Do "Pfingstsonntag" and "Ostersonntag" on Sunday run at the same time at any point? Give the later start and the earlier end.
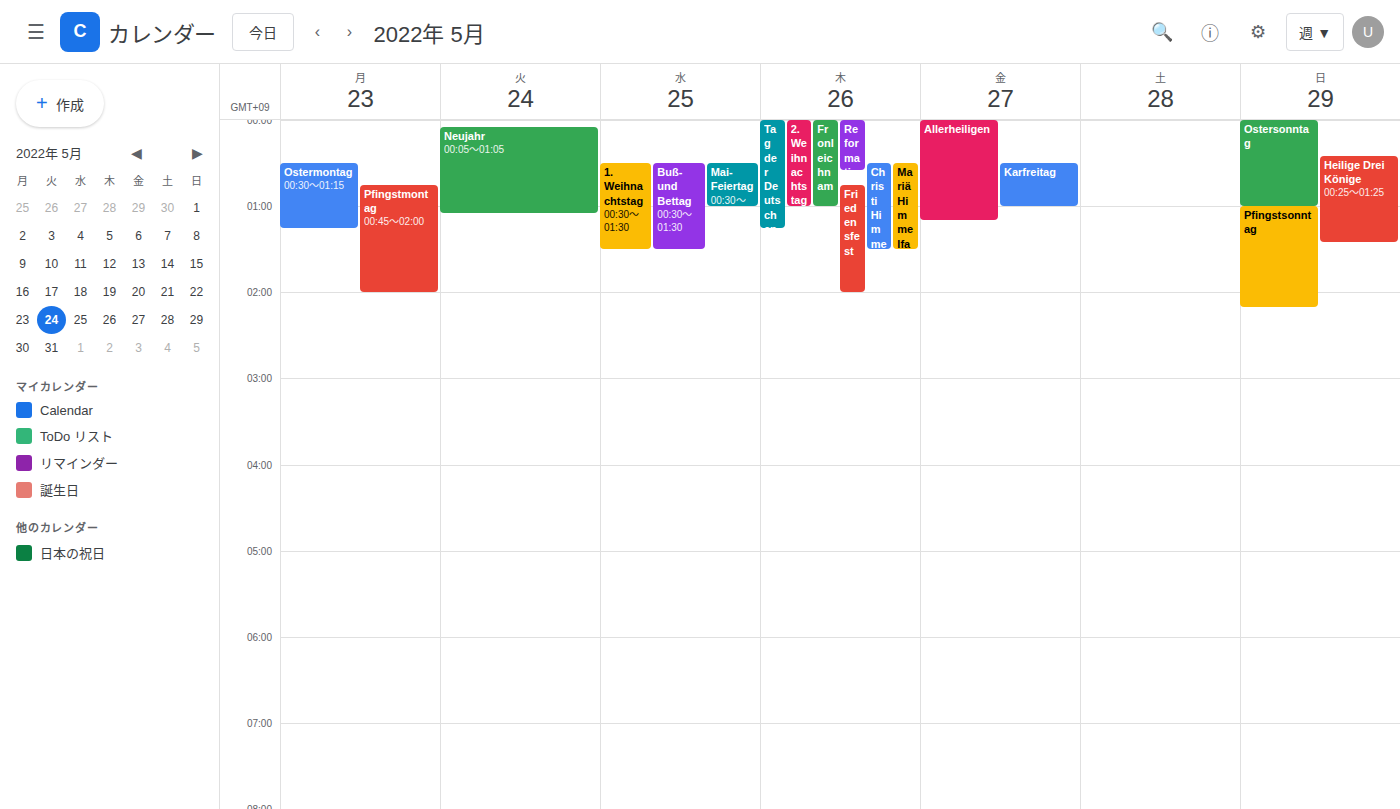
"Ostersonntag" ends at 1:00 AM, exactly when "Pfingstsonntag" starts -- they touch but do not overlap.